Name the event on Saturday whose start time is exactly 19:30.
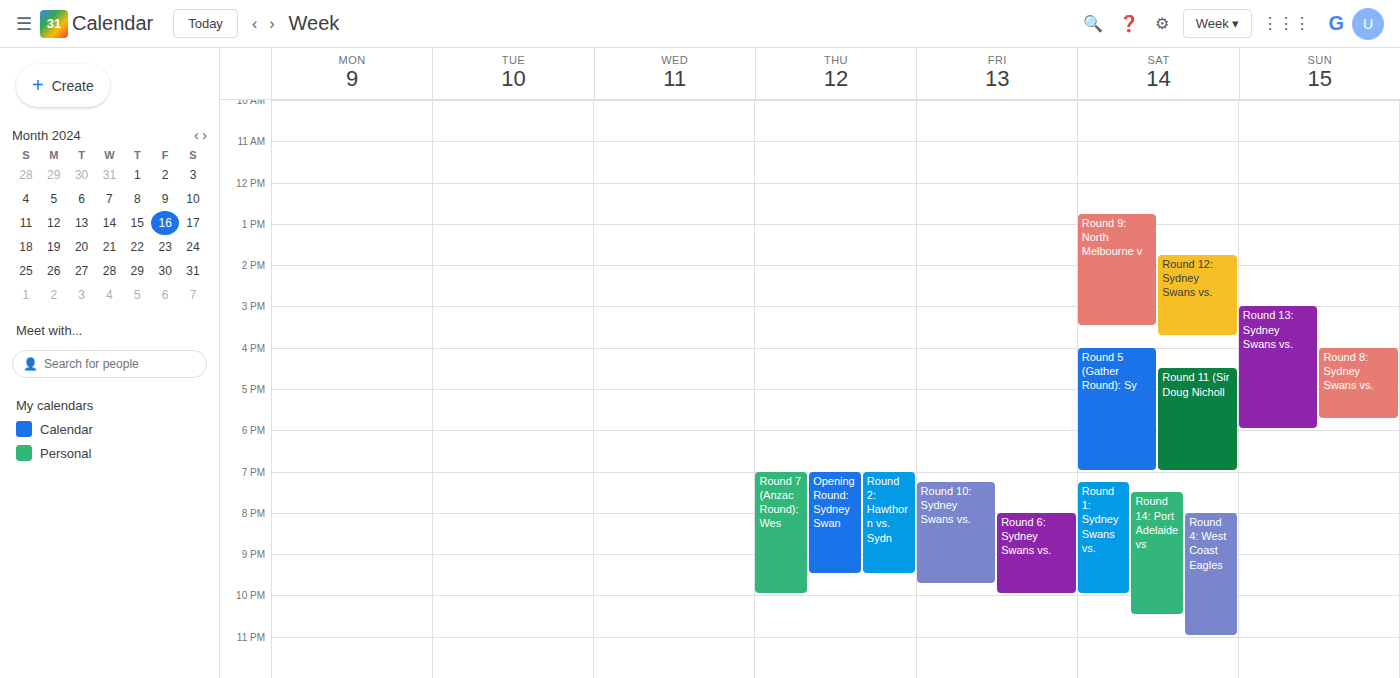
"Round 14: Port Adelaide vs"